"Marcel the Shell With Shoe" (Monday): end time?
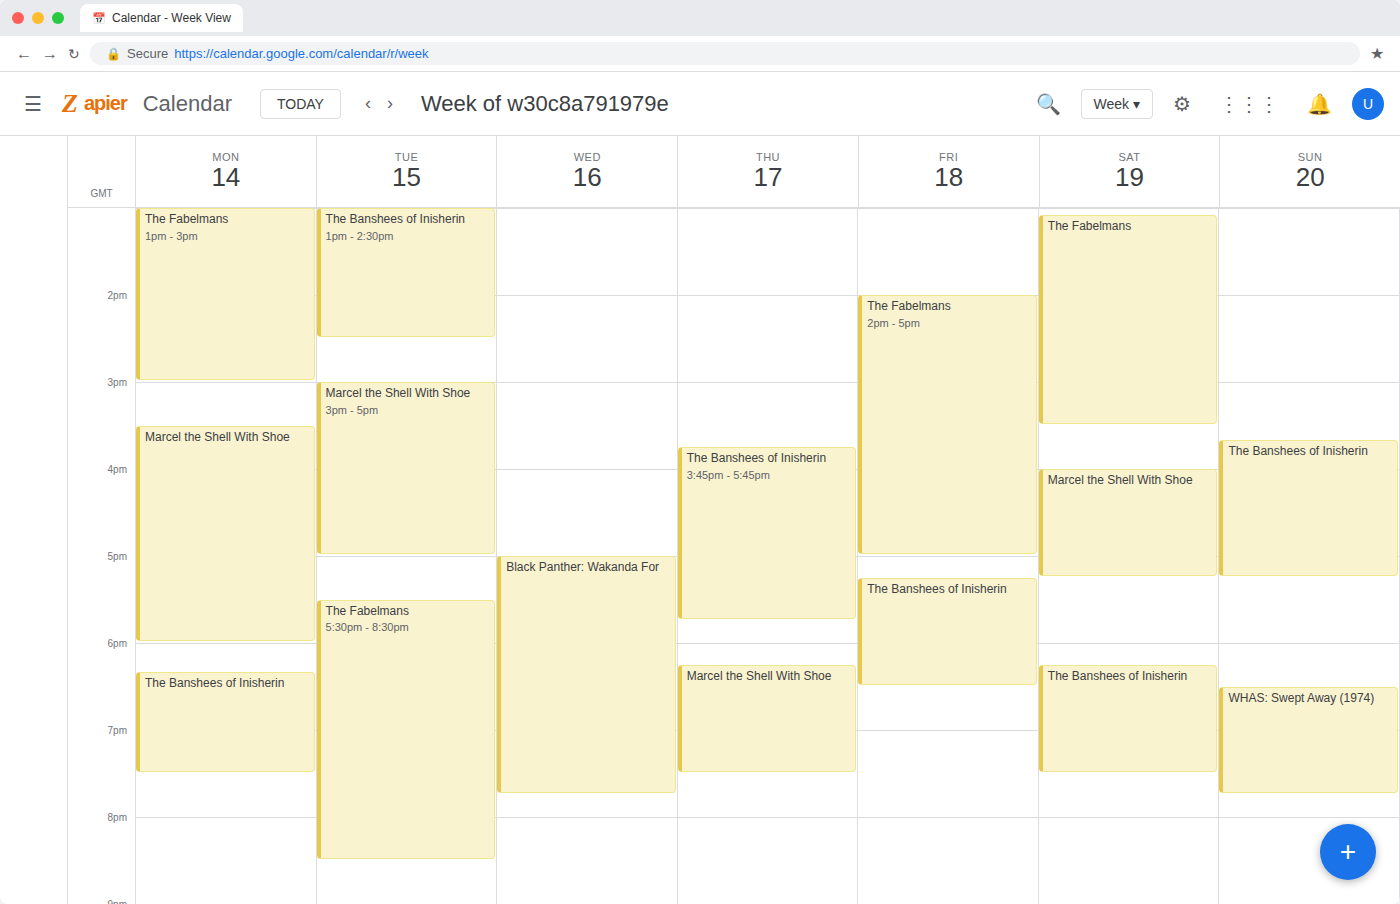
6:00 PM